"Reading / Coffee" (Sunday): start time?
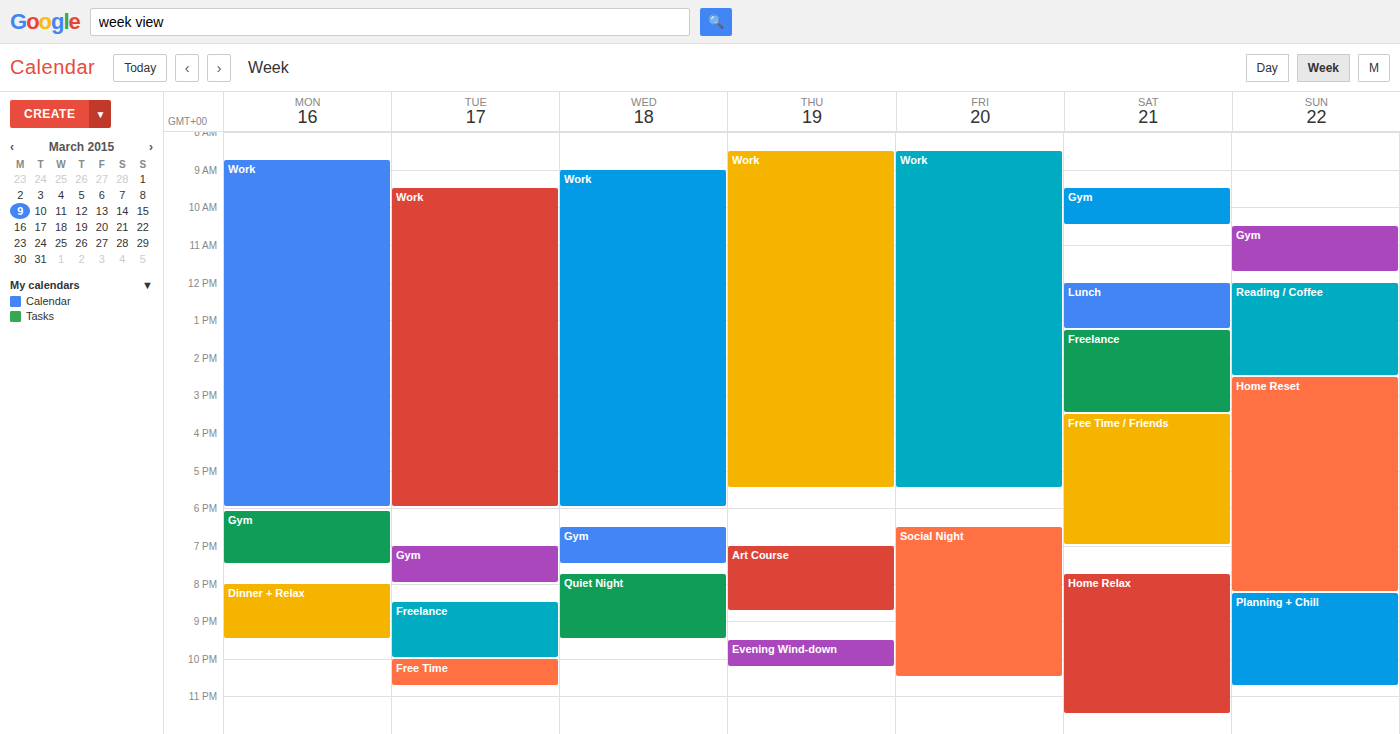
12:00 PM